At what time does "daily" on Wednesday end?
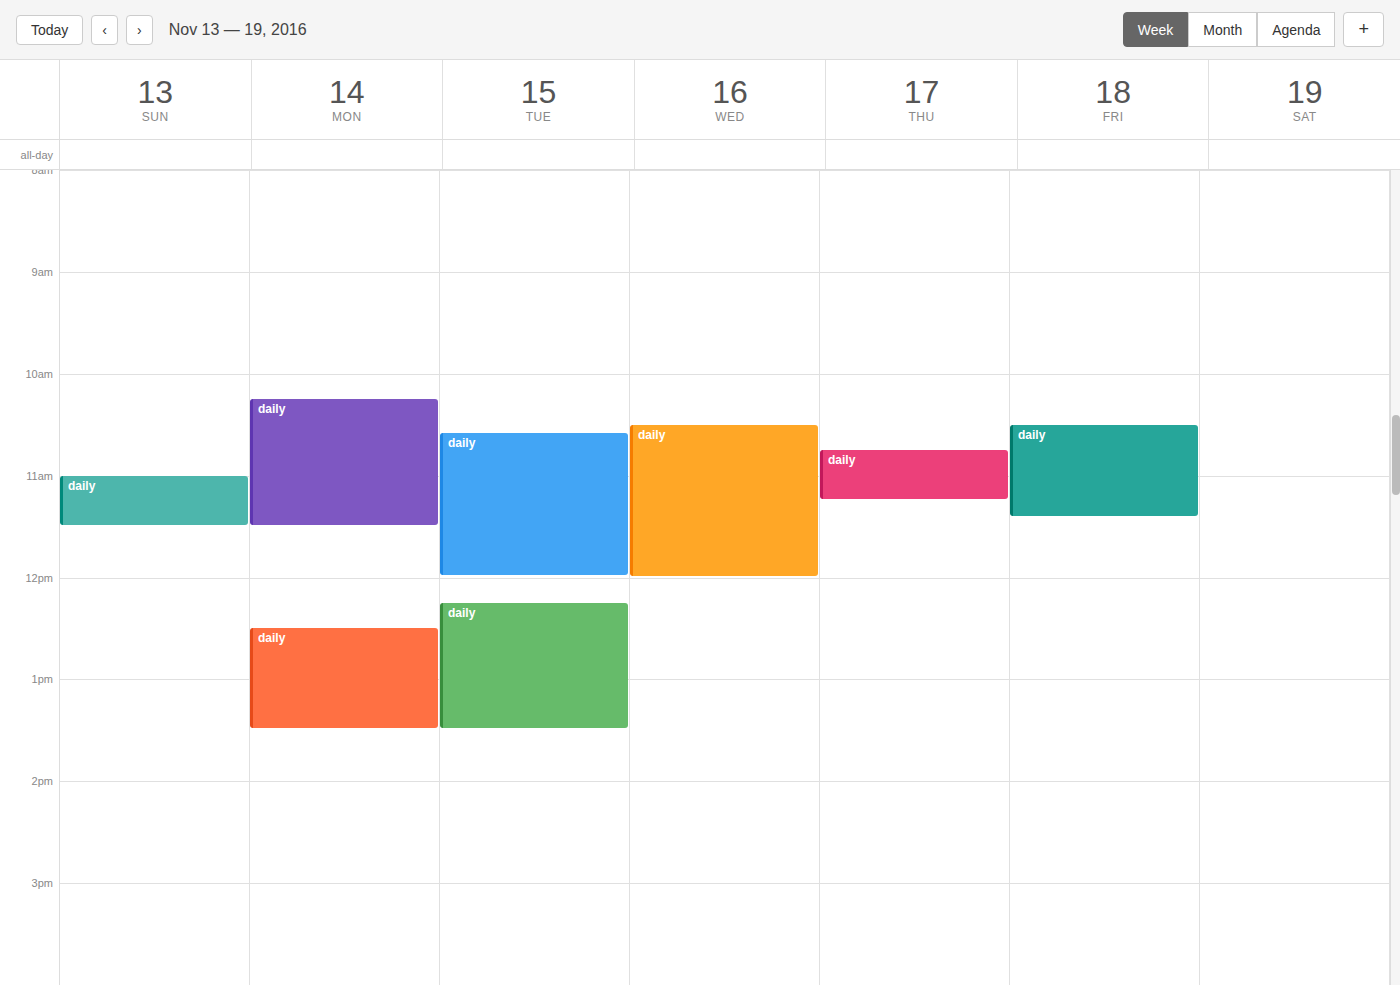
12:00 PM